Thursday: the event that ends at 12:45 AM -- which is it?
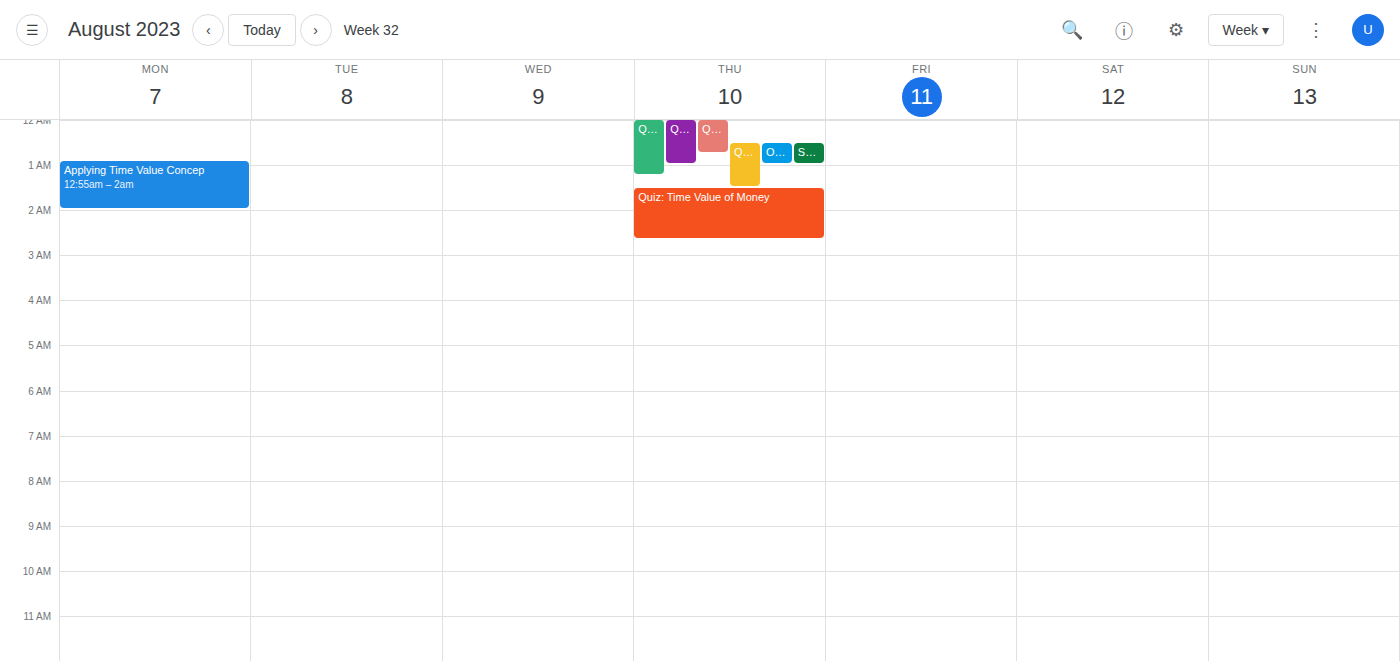
"QUIZ: Homes [MGT 012Y 001"